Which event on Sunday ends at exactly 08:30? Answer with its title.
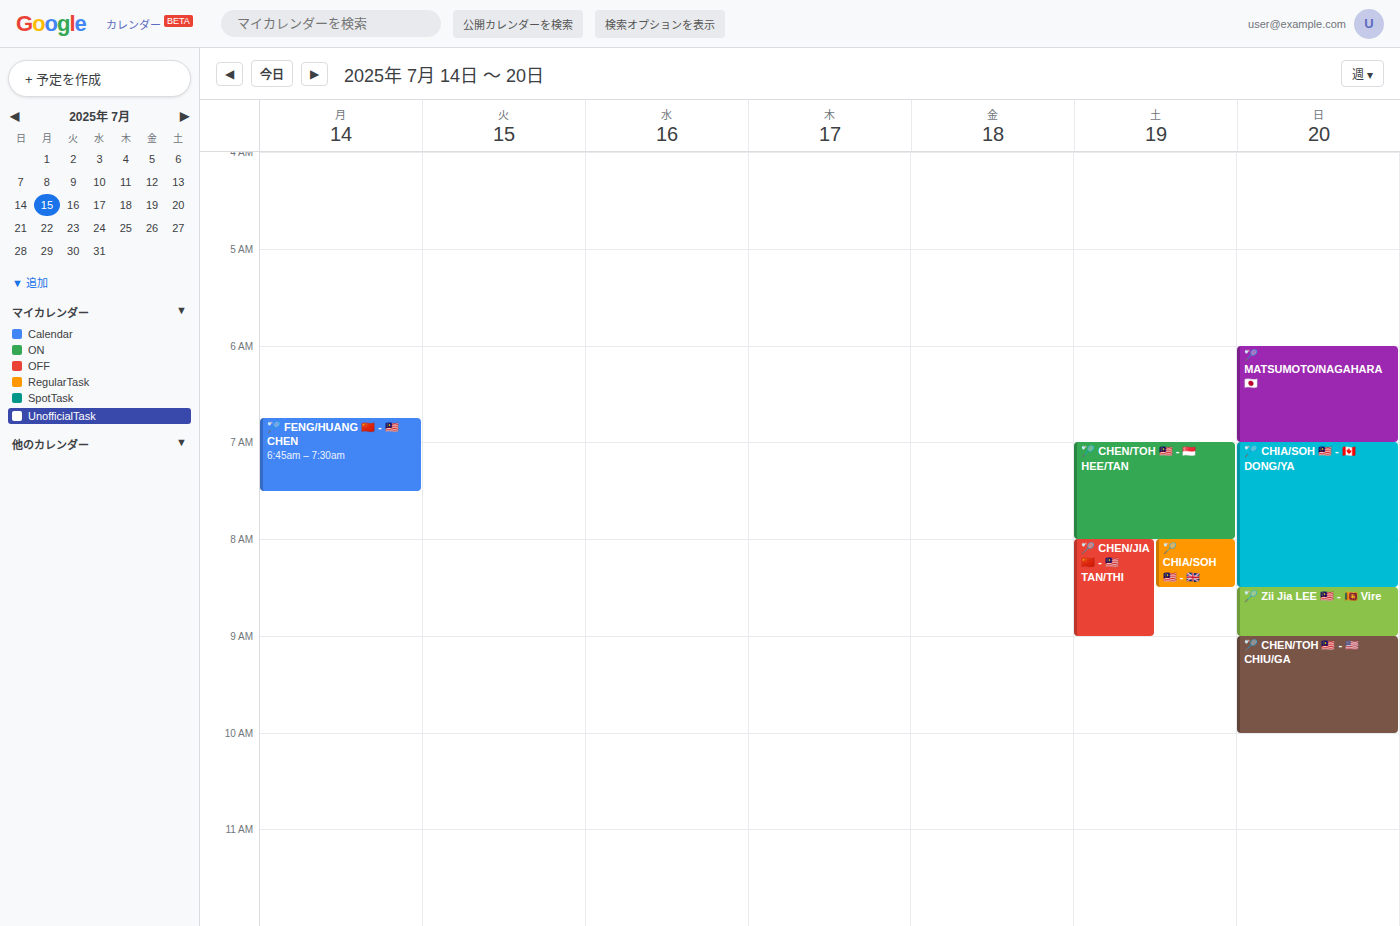
"🏸 CHIA/SOH 🇲🇾 - 🇨🇦 DONG/YA"